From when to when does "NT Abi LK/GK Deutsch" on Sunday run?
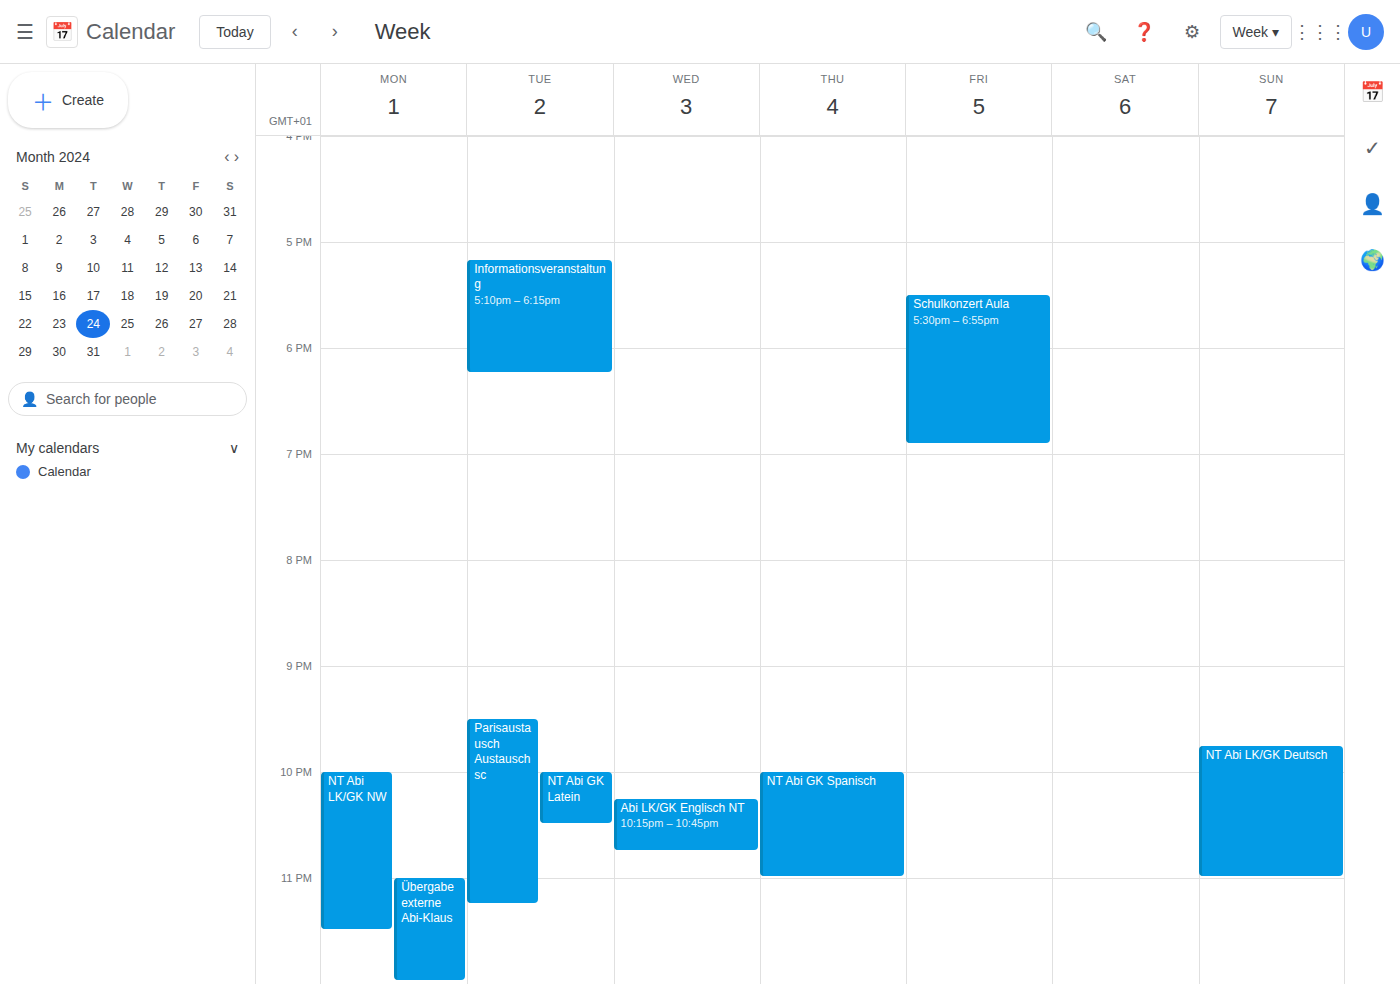
9:45 PM to 11:00 PM